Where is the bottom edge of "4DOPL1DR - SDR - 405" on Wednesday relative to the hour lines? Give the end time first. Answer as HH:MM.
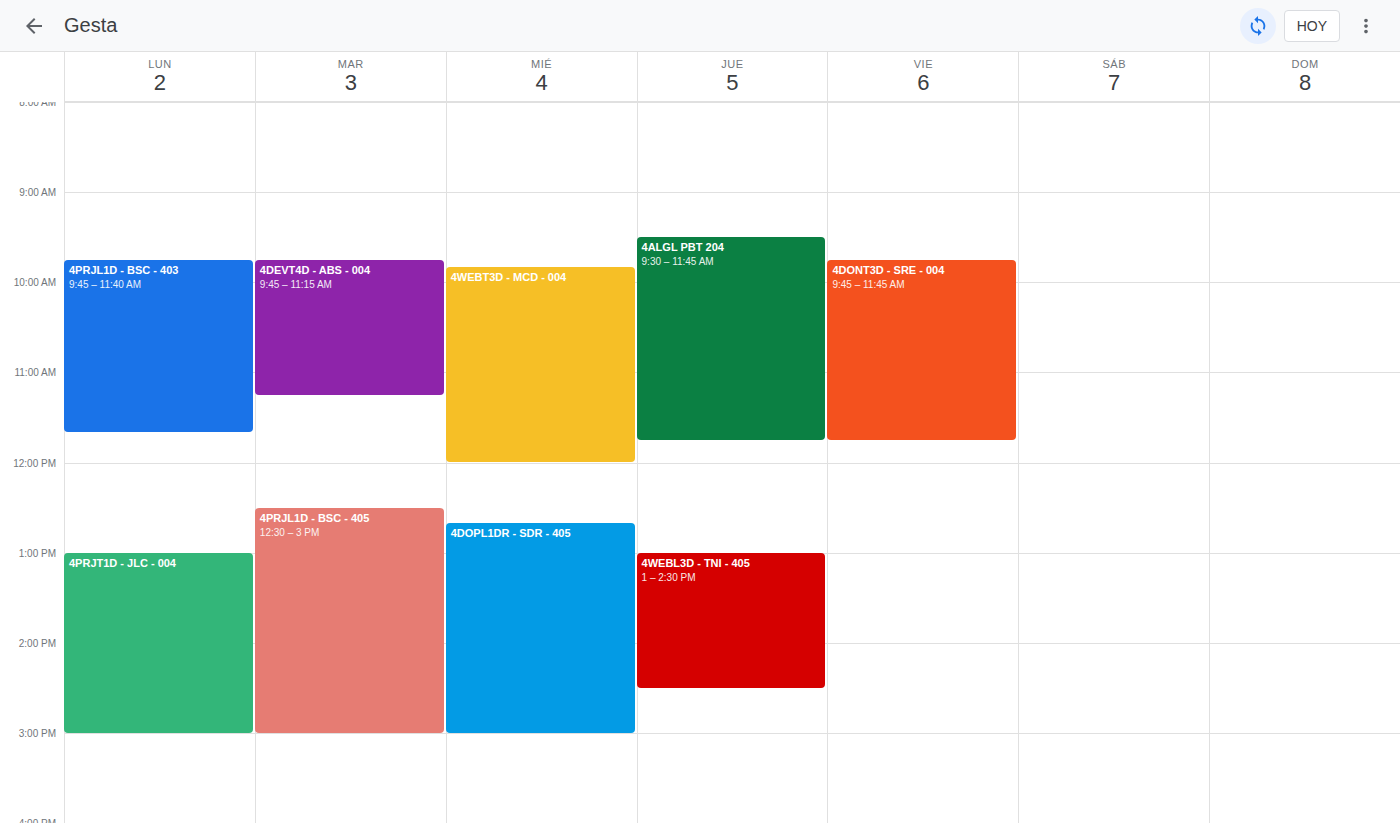
15:00 -- exactly on the 15:00 line.